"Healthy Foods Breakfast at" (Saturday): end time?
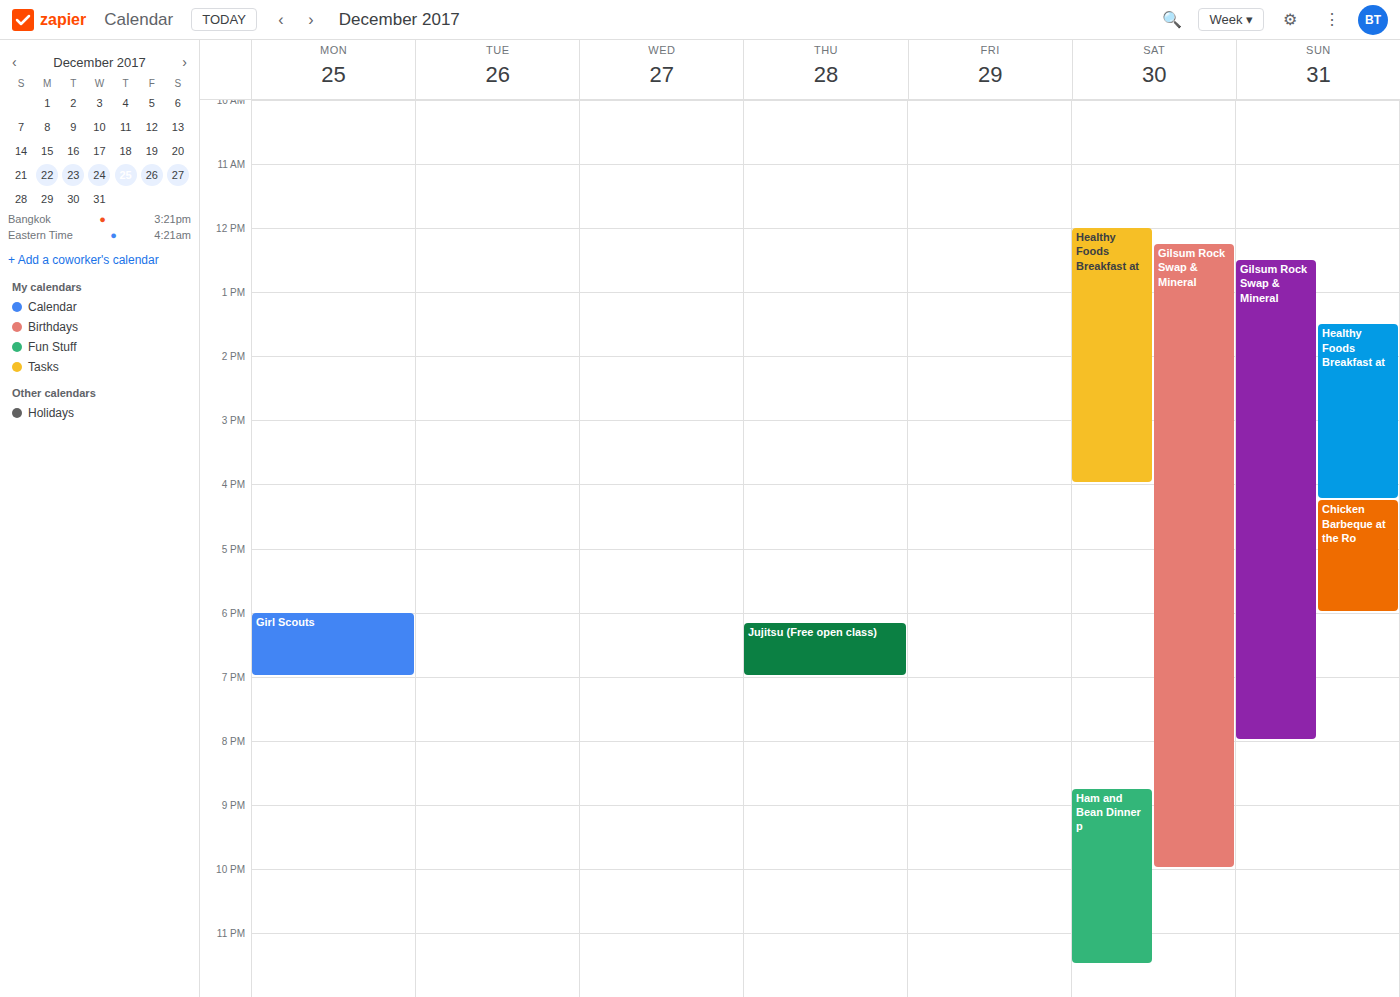
4:00 PM